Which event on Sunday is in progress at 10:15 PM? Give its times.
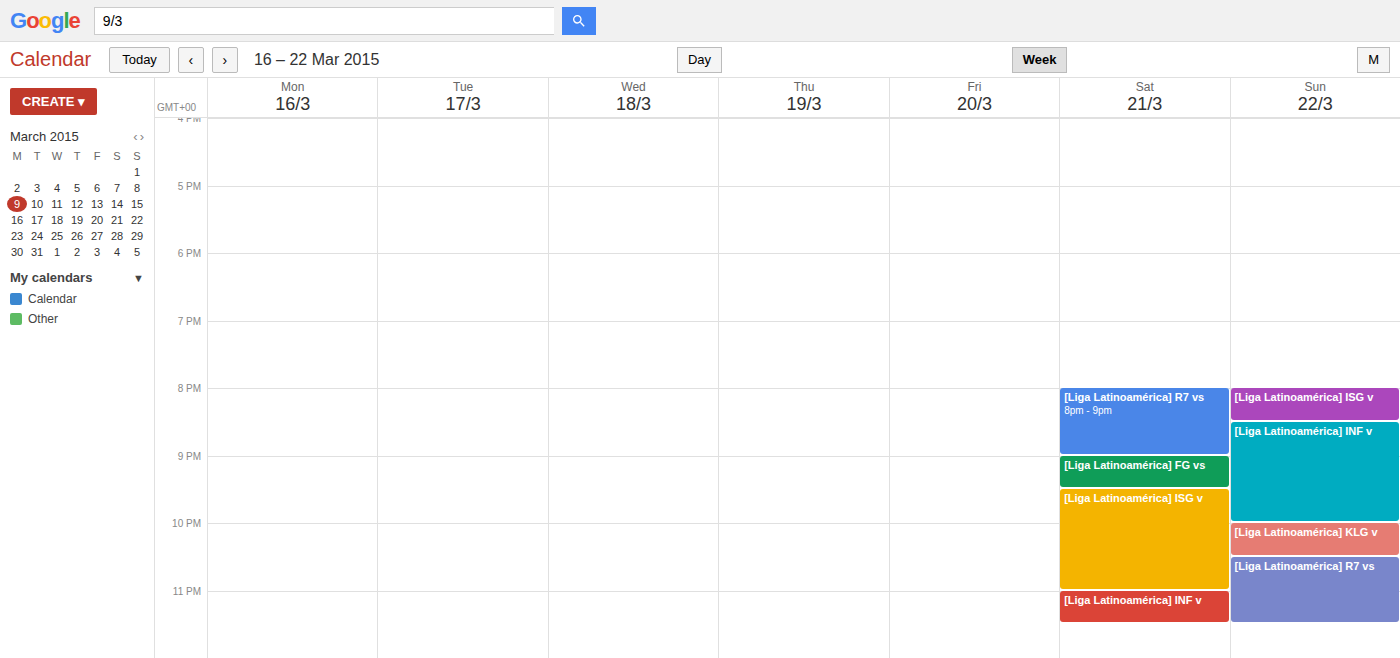
"[Liga Latinoamérica] KLG v", 10:00 PM to 10:30 PM